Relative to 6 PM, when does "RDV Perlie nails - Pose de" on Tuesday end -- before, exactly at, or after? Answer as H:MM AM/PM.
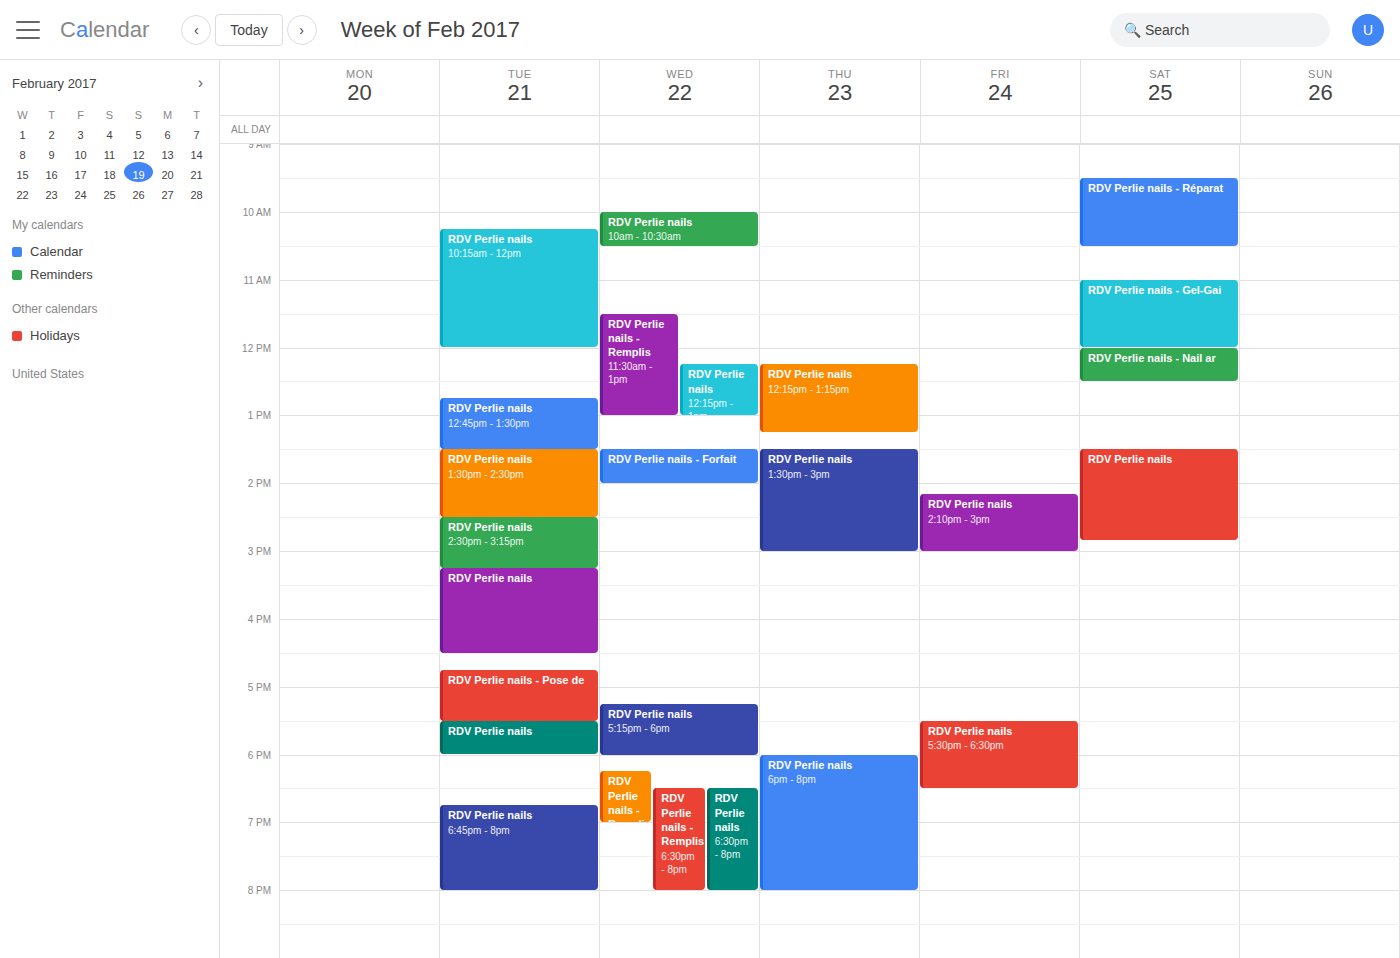
5:30 PM -- before 6 PM, 30 minutes above the 6 PM line.